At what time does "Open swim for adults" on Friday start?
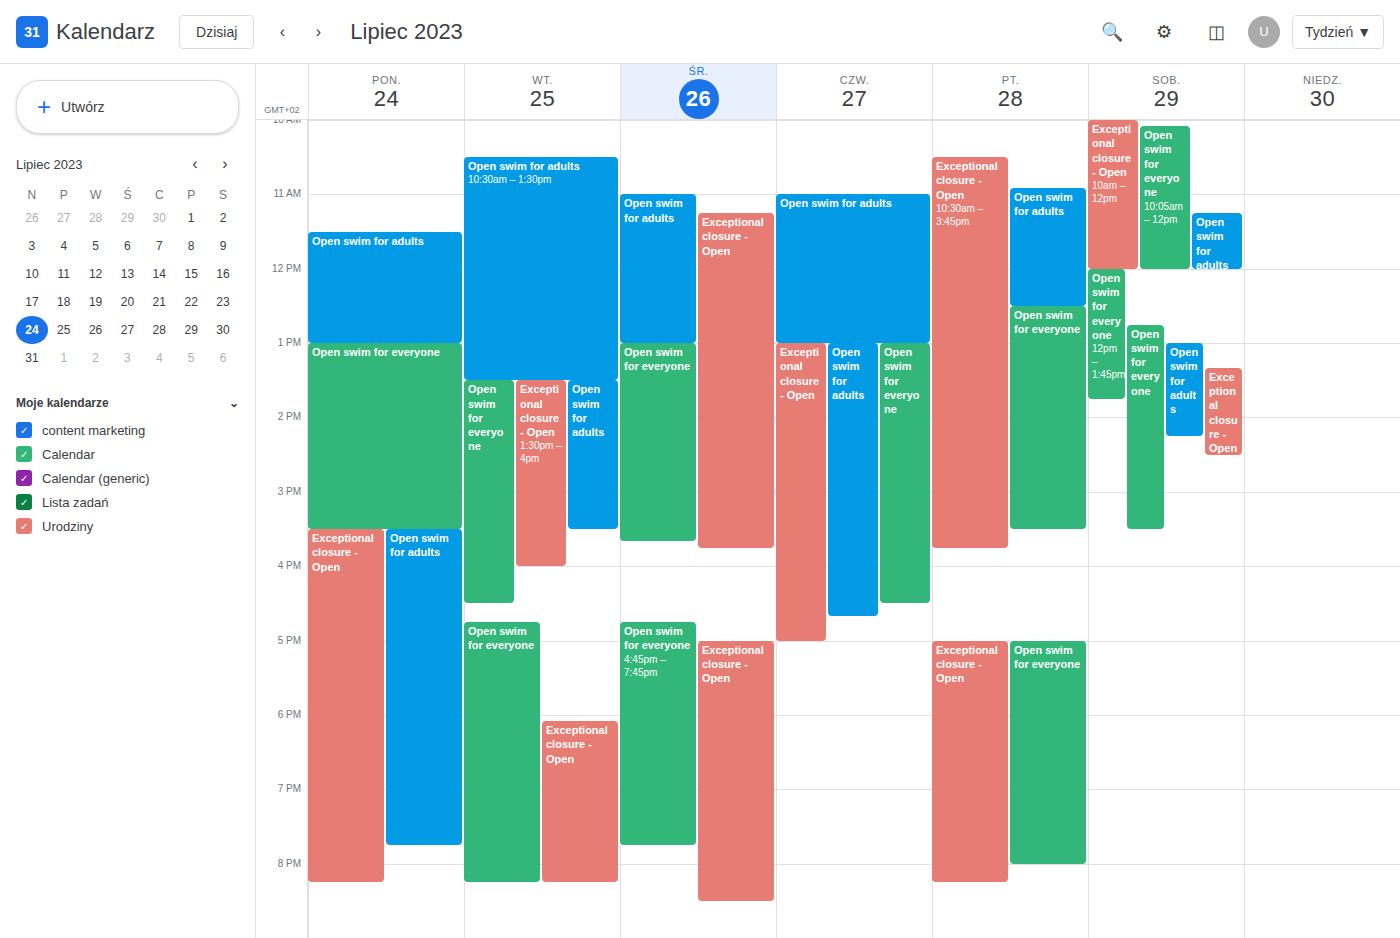
10:55 AM